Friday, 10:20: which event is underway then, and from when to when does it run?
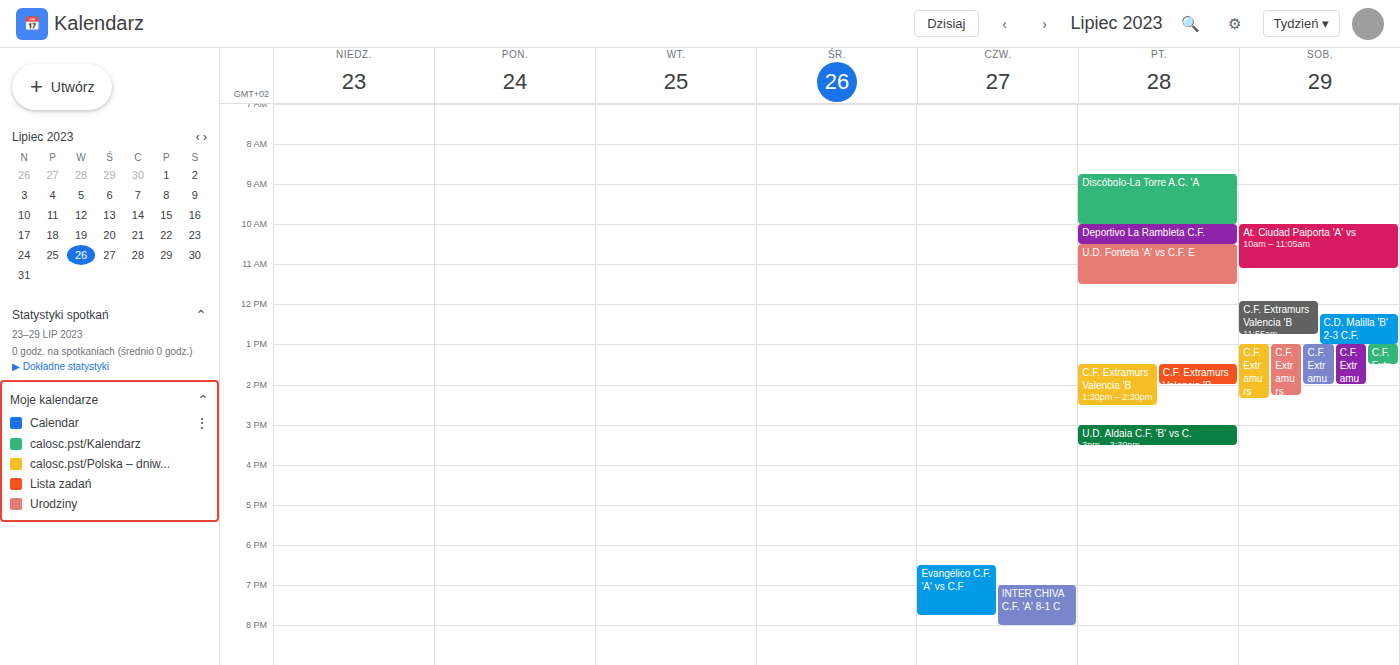
"Deportivo La Rambleta C.F.", 10:00 to 10:30